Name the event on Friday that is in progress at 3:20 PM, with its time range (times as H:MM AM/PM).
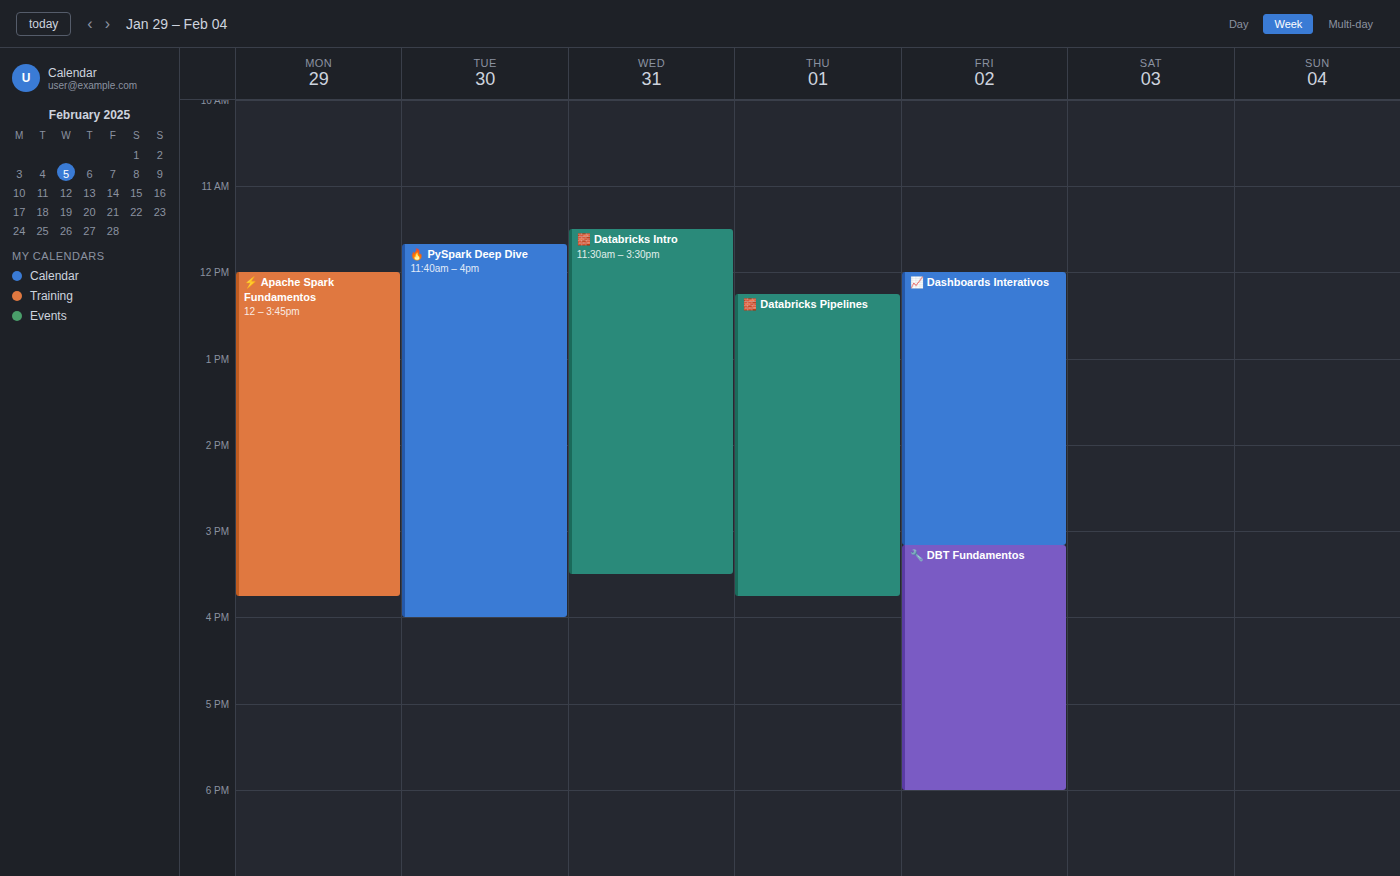
"🔧 DBT Fundamentos", 3:10 PM to 6:00 PM